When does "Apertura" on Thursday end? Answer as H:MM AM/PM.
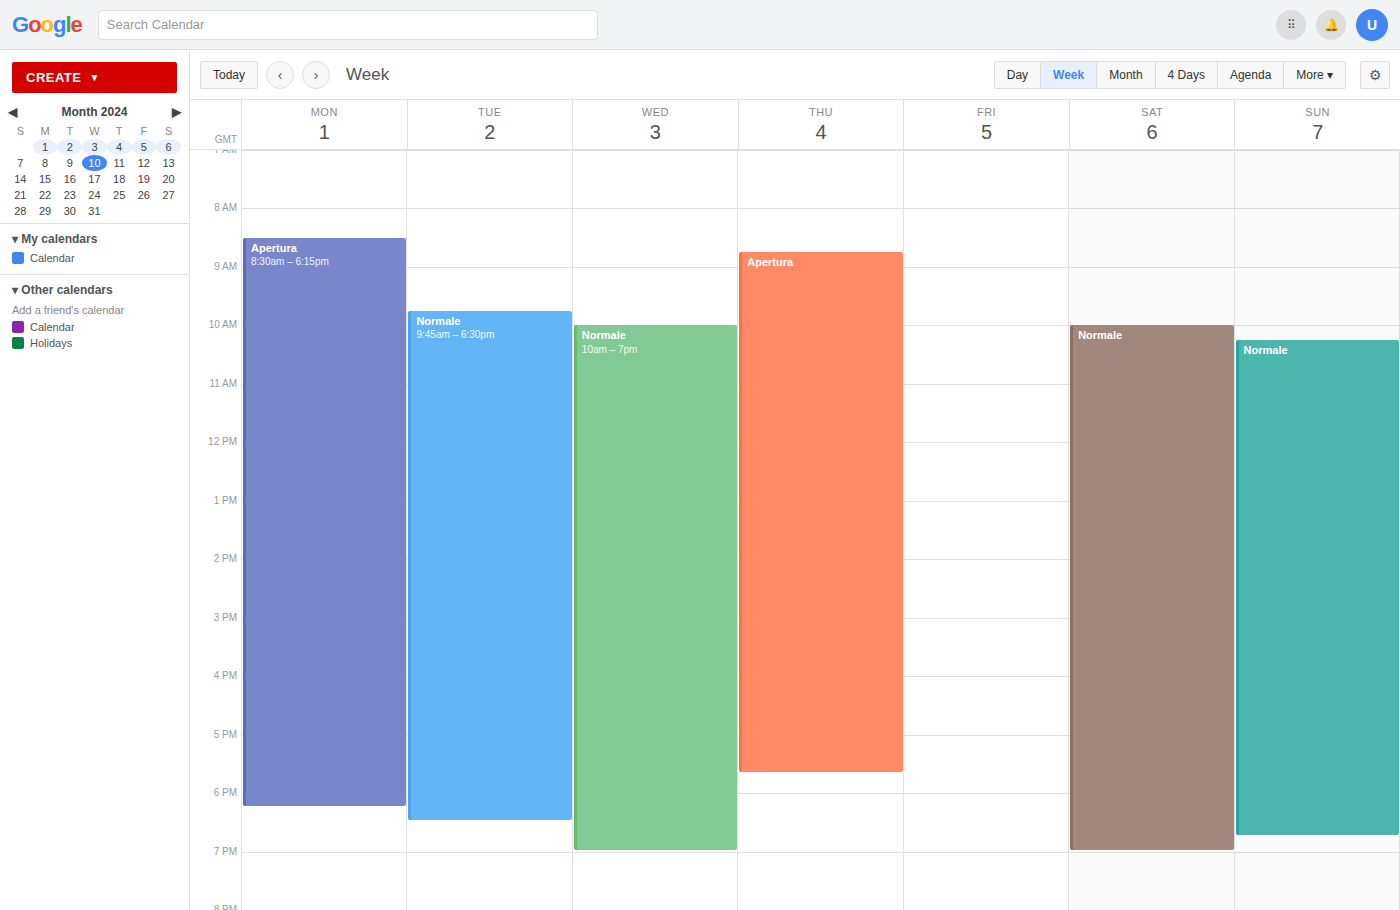
5:40 PM